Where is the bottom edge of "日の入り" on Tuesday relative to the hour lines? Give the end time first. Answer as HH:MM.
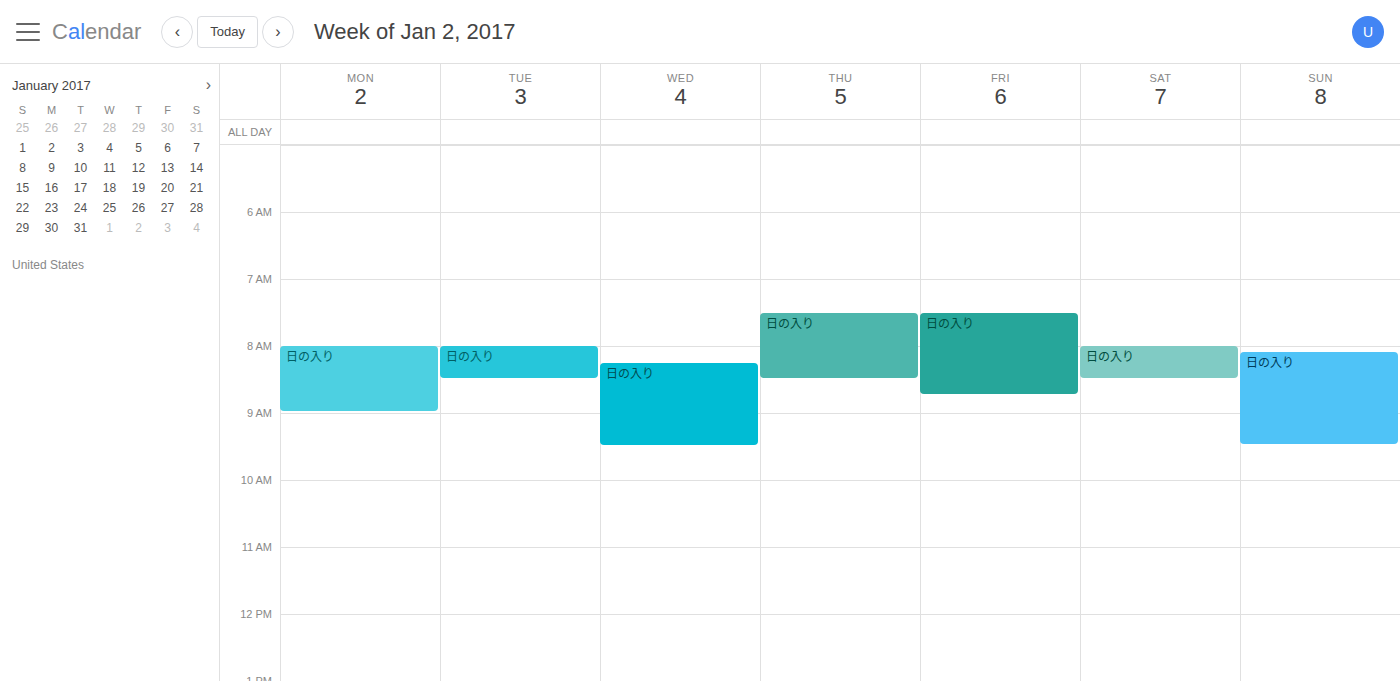
08:30 -- halfway between the 08:00 and 09:00 lines.